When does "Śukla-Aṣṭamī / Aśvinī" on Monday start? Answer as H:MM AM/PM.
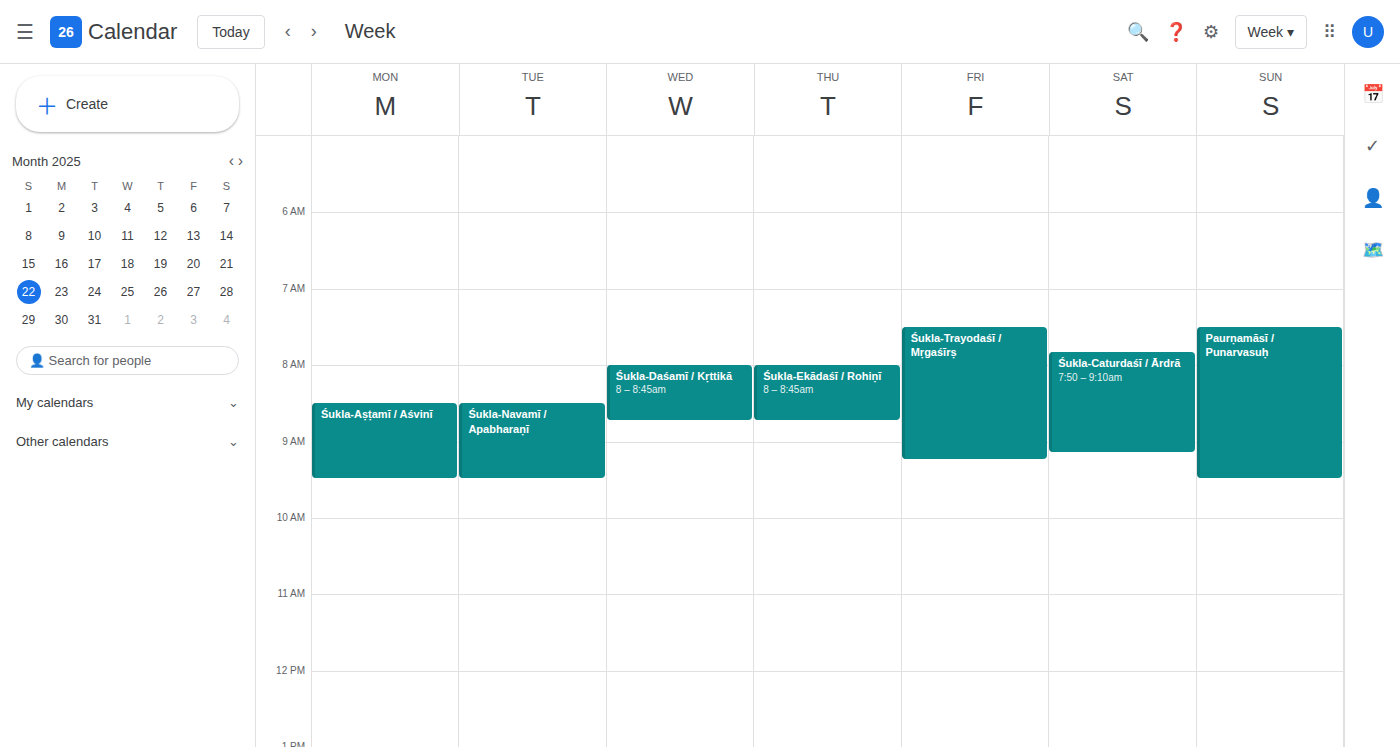
8:30 AM